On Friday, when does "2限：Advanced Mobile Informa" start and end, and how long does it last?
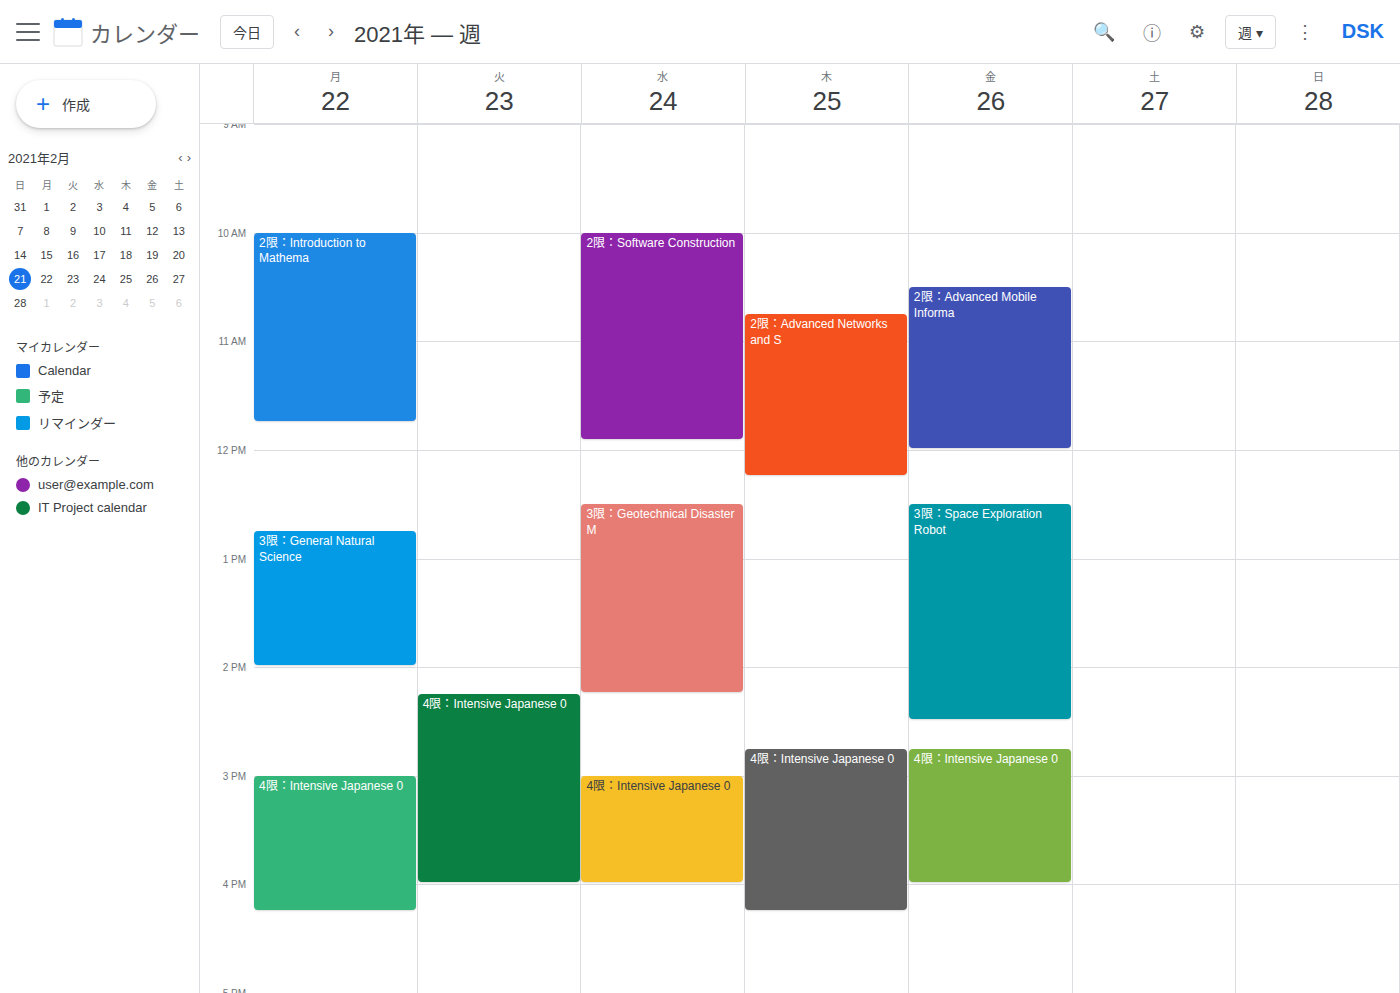
10:30 AM to 12:00 PM, 1 hour 30 minutes